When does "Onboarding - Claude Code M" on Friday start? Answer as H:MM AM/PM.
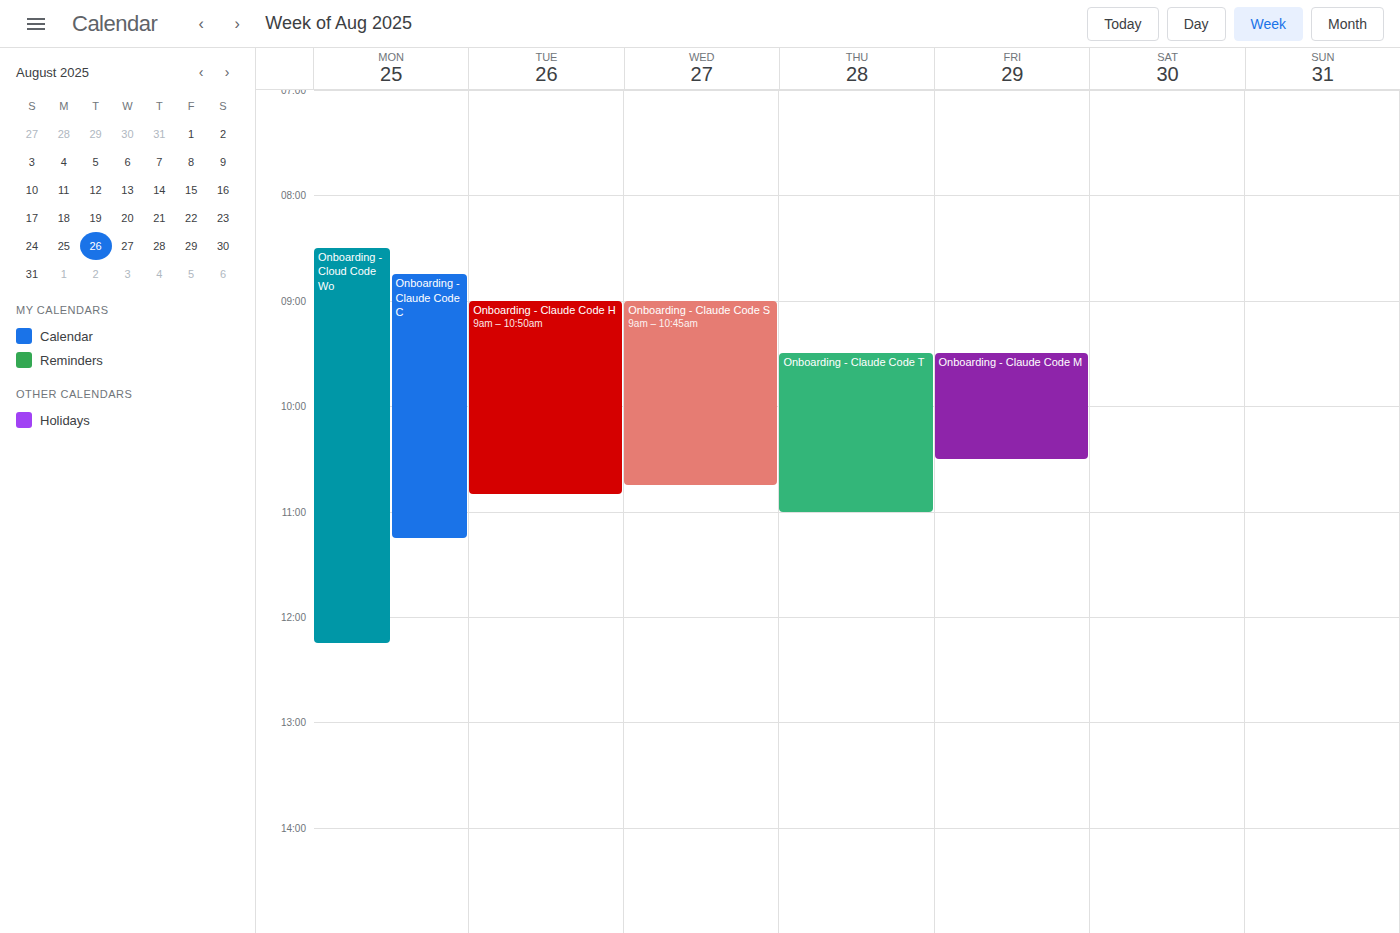
9:30 AM